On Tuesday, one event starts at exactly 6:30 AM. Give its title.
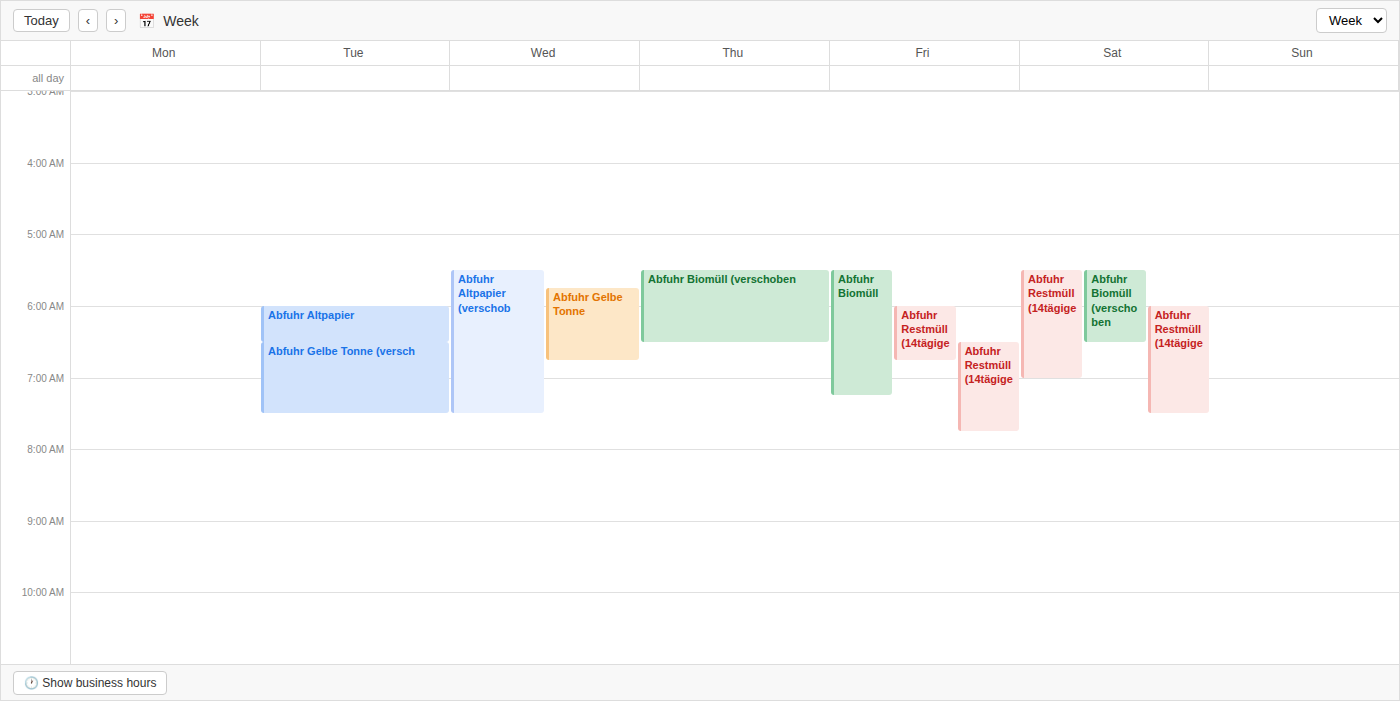
"Abfuhr Gelbe Tonne (versch"